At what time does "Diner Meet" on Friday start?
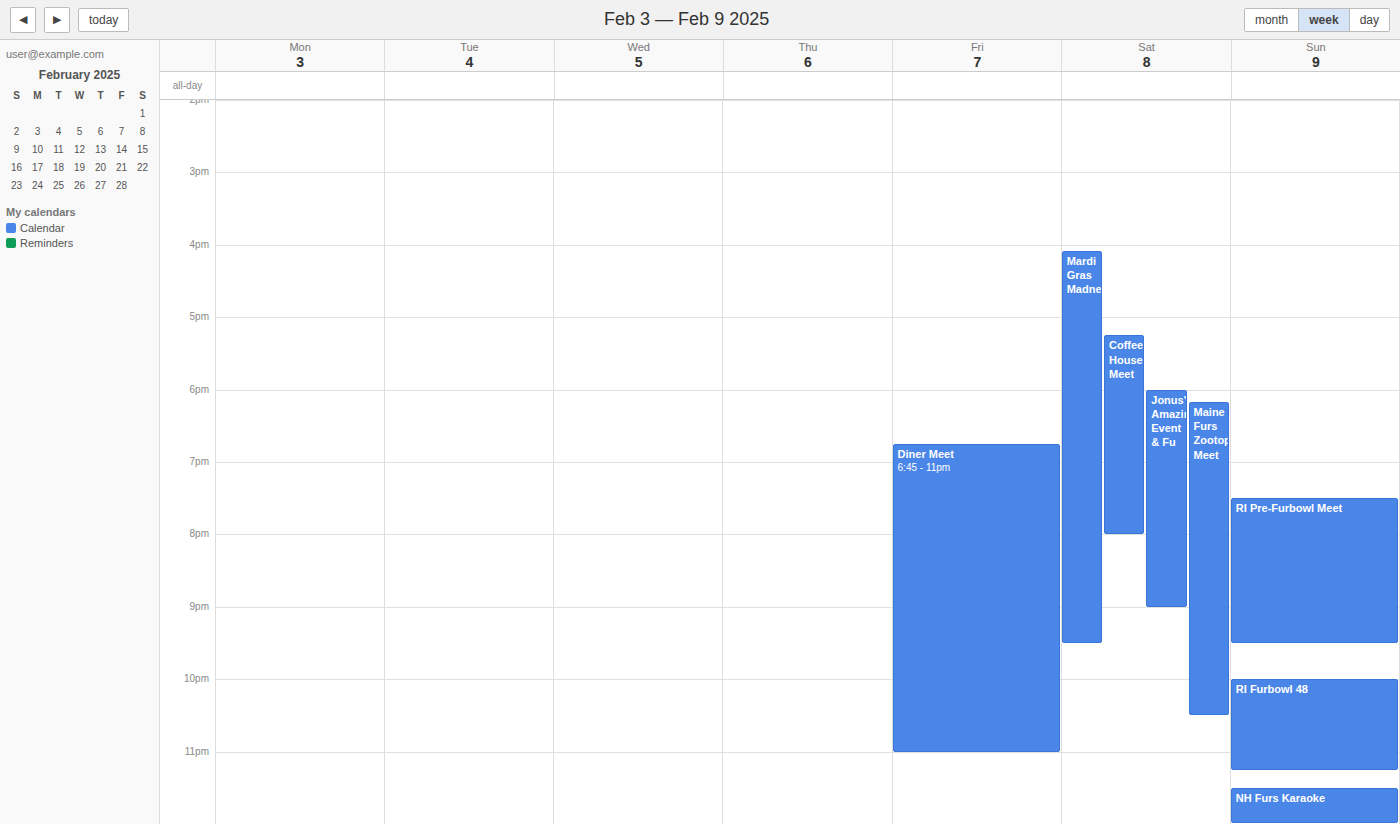
6:45 PM